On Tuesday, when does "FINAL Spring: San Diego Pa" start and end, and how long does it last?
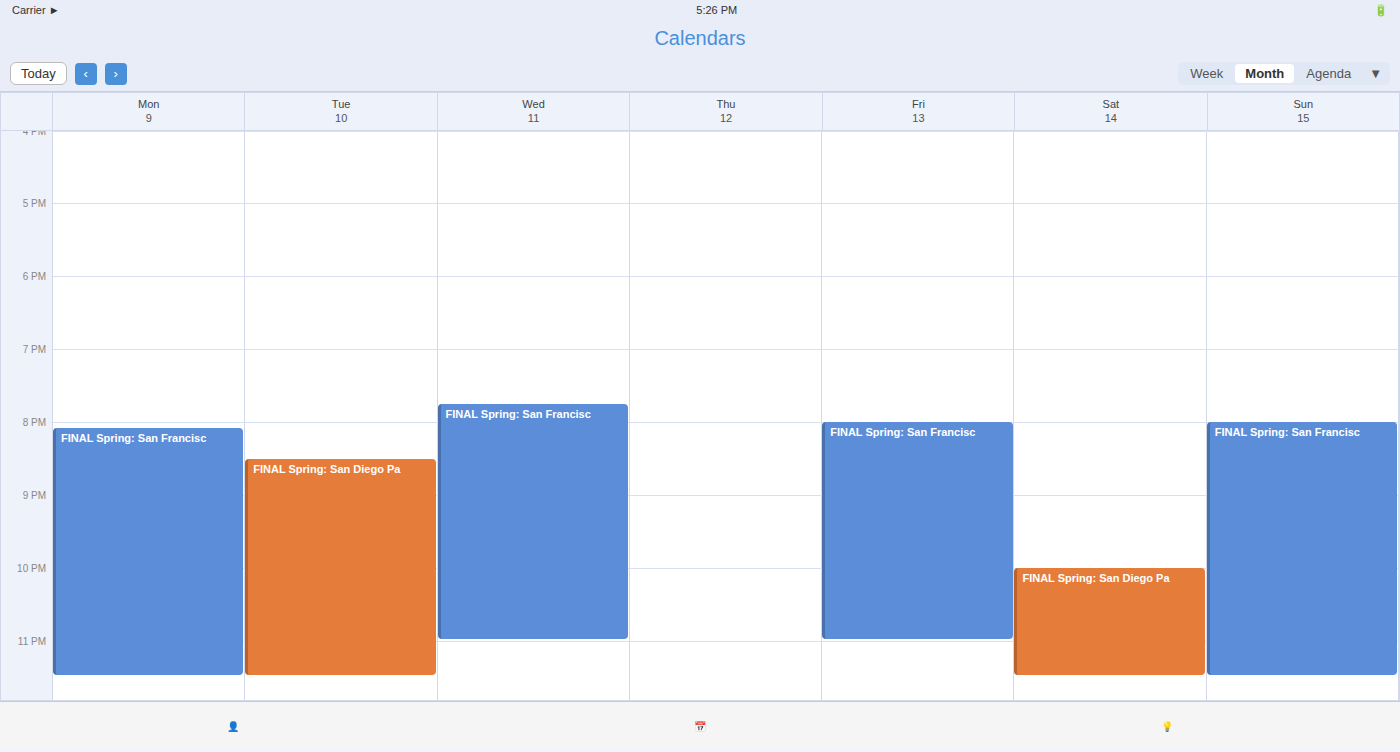
8:30 PM to 11:30 PM, 3 hours